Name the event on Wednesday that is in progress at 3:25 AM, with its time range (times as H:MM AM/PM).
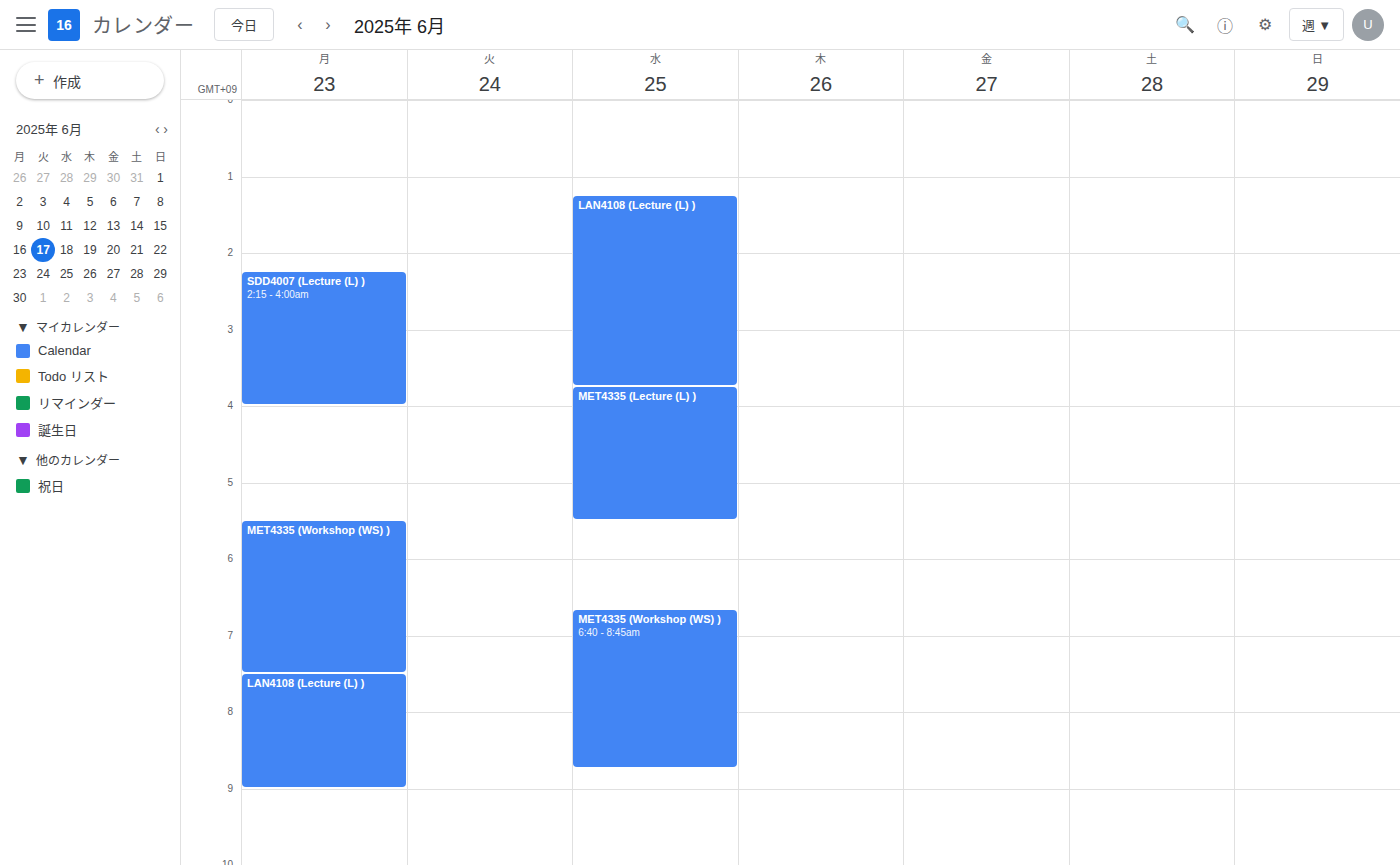
"LAN4108 (Lecture (L) )", 1:15 AM to 3:45 AM